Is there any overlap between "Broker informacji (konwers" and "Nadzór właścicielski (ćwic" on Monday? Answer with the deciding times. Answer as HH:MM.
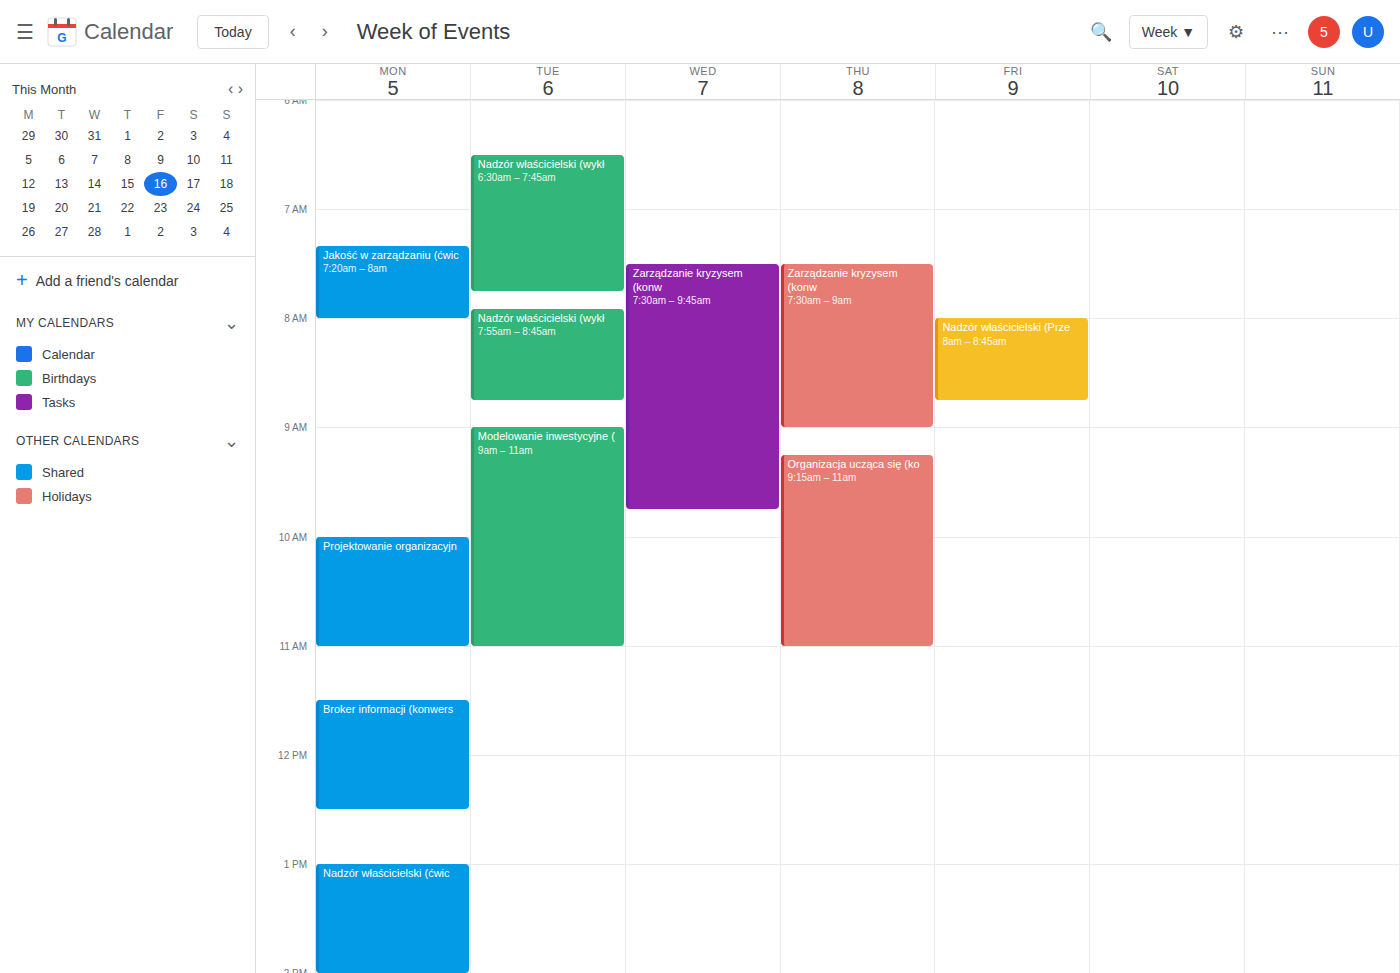
"Broker informacji (konwers" ends at 12:30 and "Nadzór właścicielski (ćwic" starts at 13:00 -- no overlap.